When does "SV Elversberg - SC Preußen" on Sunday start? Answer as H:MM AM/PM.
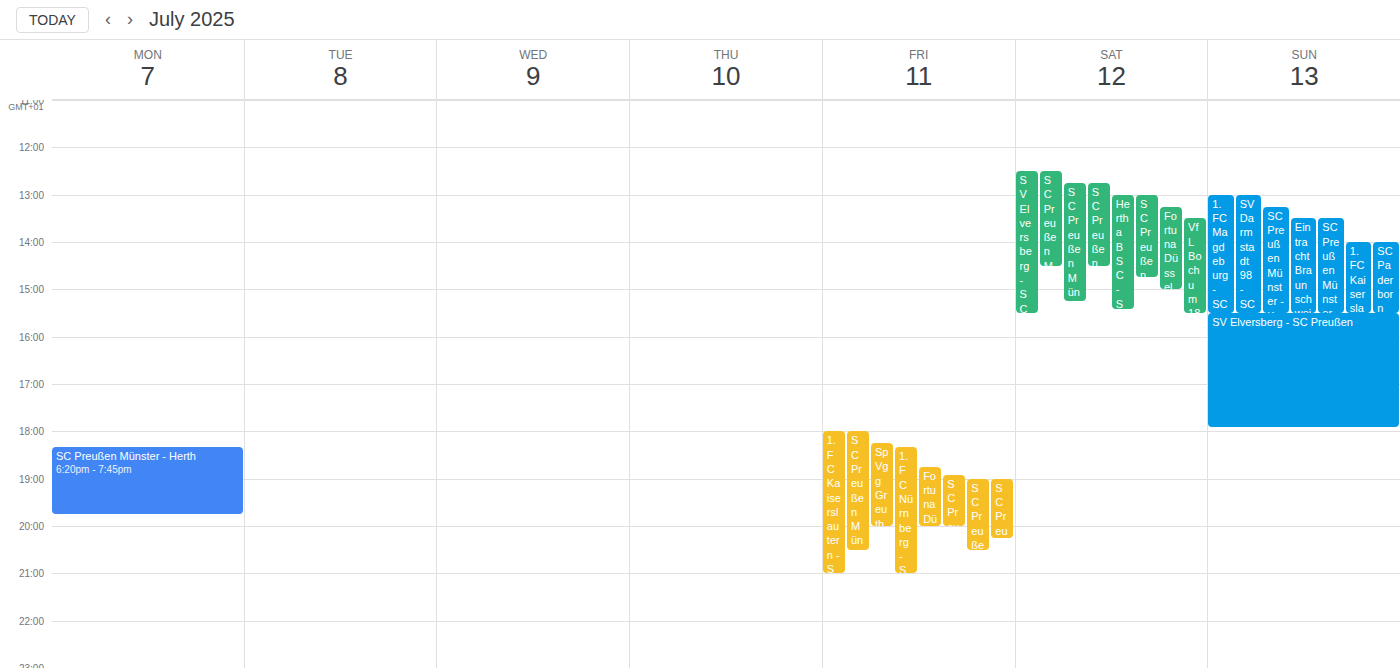
3:30 PM